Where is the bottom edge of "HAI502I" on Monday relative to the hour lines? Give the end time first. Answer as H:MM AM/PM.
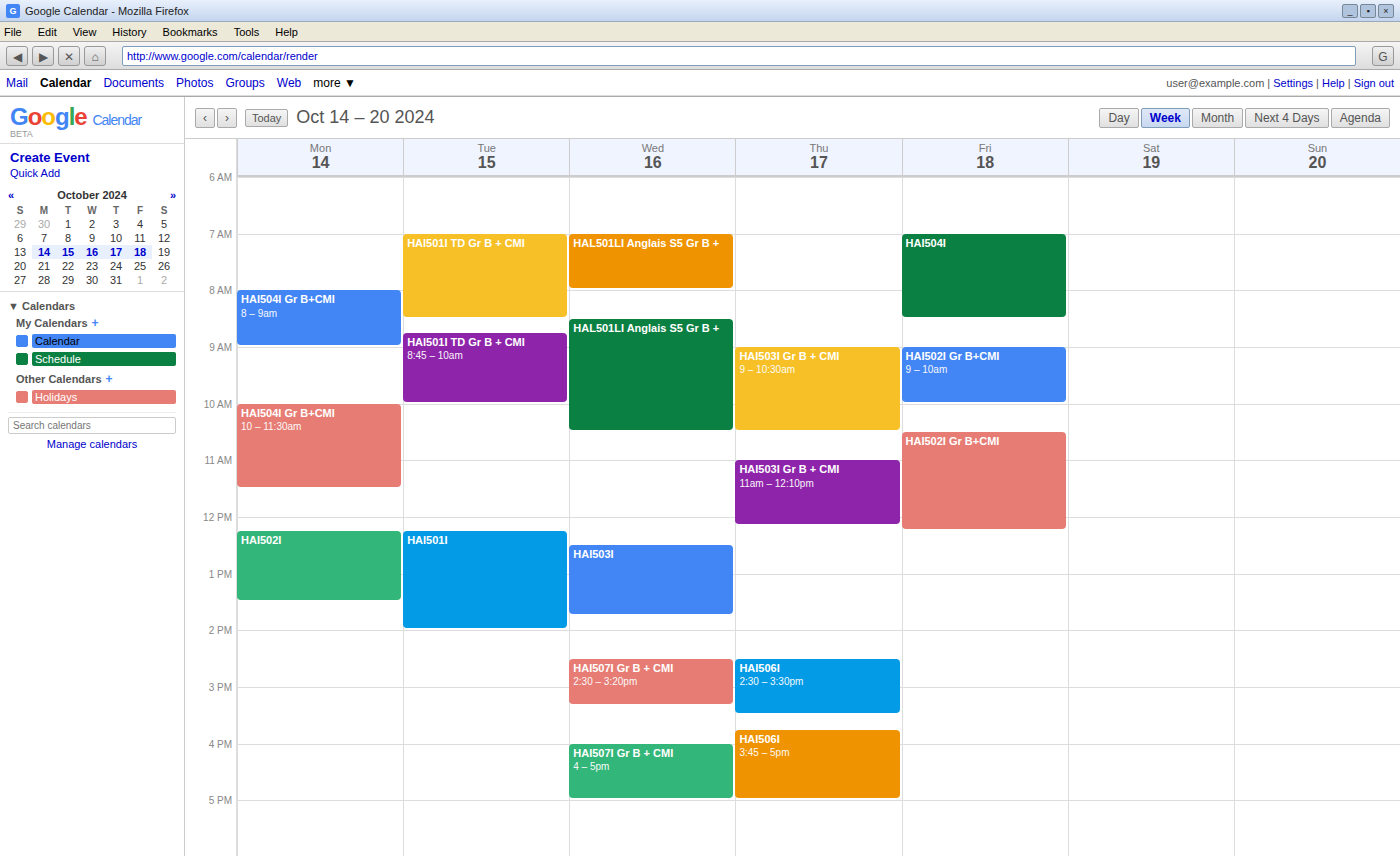
1:30 PM -- halfway between the 1 PM and 2 PM lines.